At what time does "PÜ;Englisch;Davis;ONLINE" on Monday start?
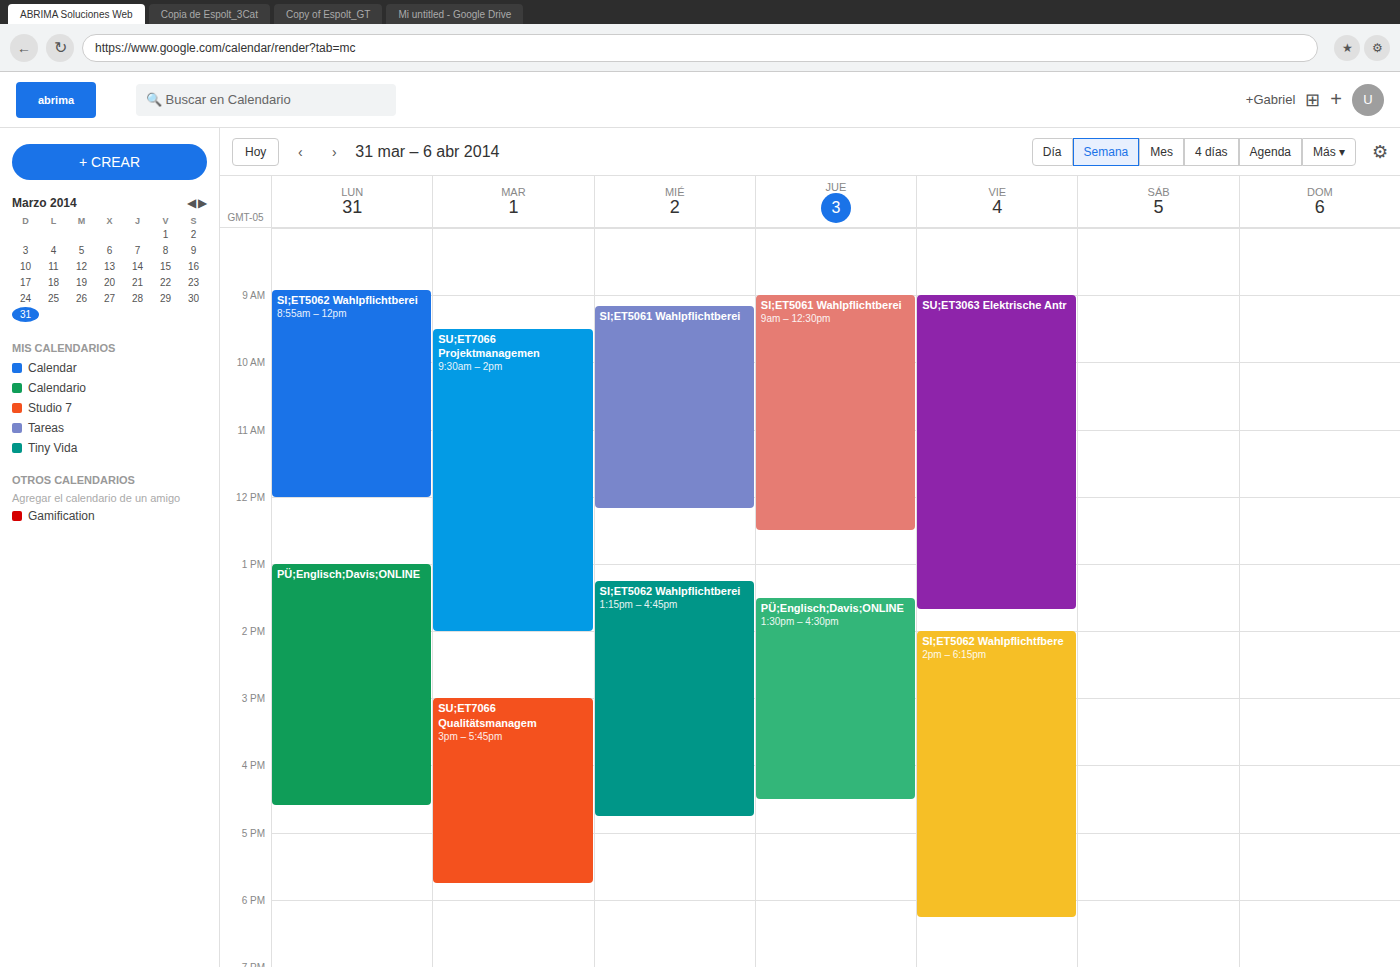
1:00 PM